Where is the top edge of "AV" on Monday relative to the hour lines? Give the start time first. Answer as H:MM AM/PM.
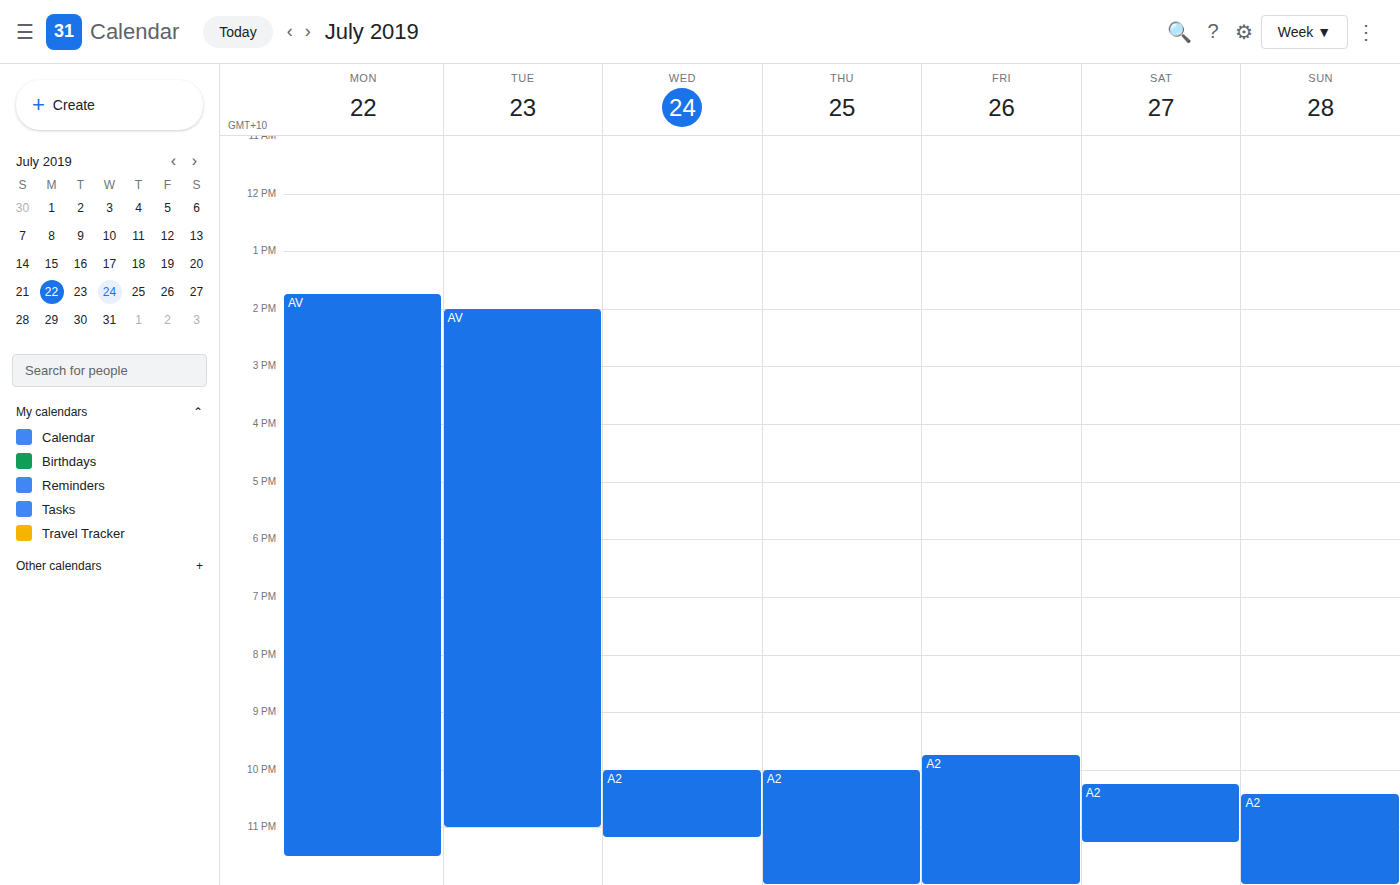
1:45 PM -- neither: three quarters of the way from the 1 PM line to the 2 PM line.